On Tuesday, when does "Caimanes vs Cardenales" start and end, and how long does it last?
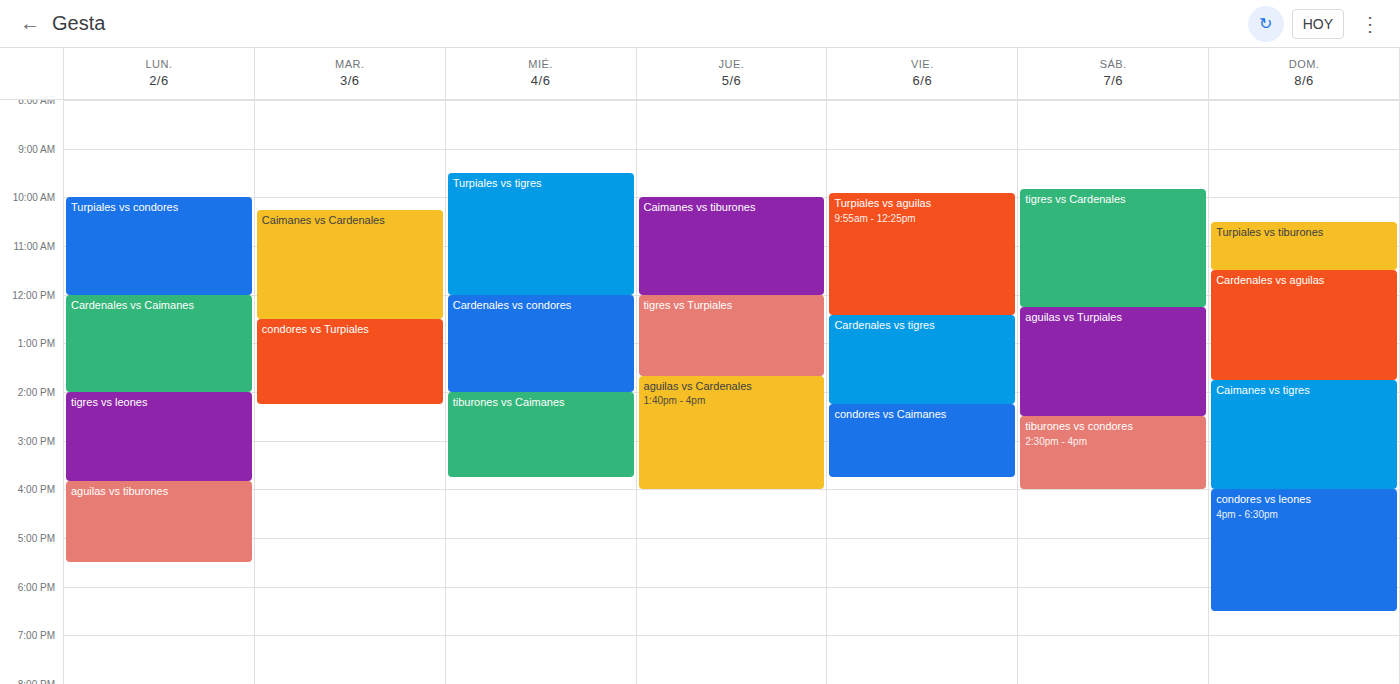
10:15 AM to 12:30 PM, 2 hours 15 minutes